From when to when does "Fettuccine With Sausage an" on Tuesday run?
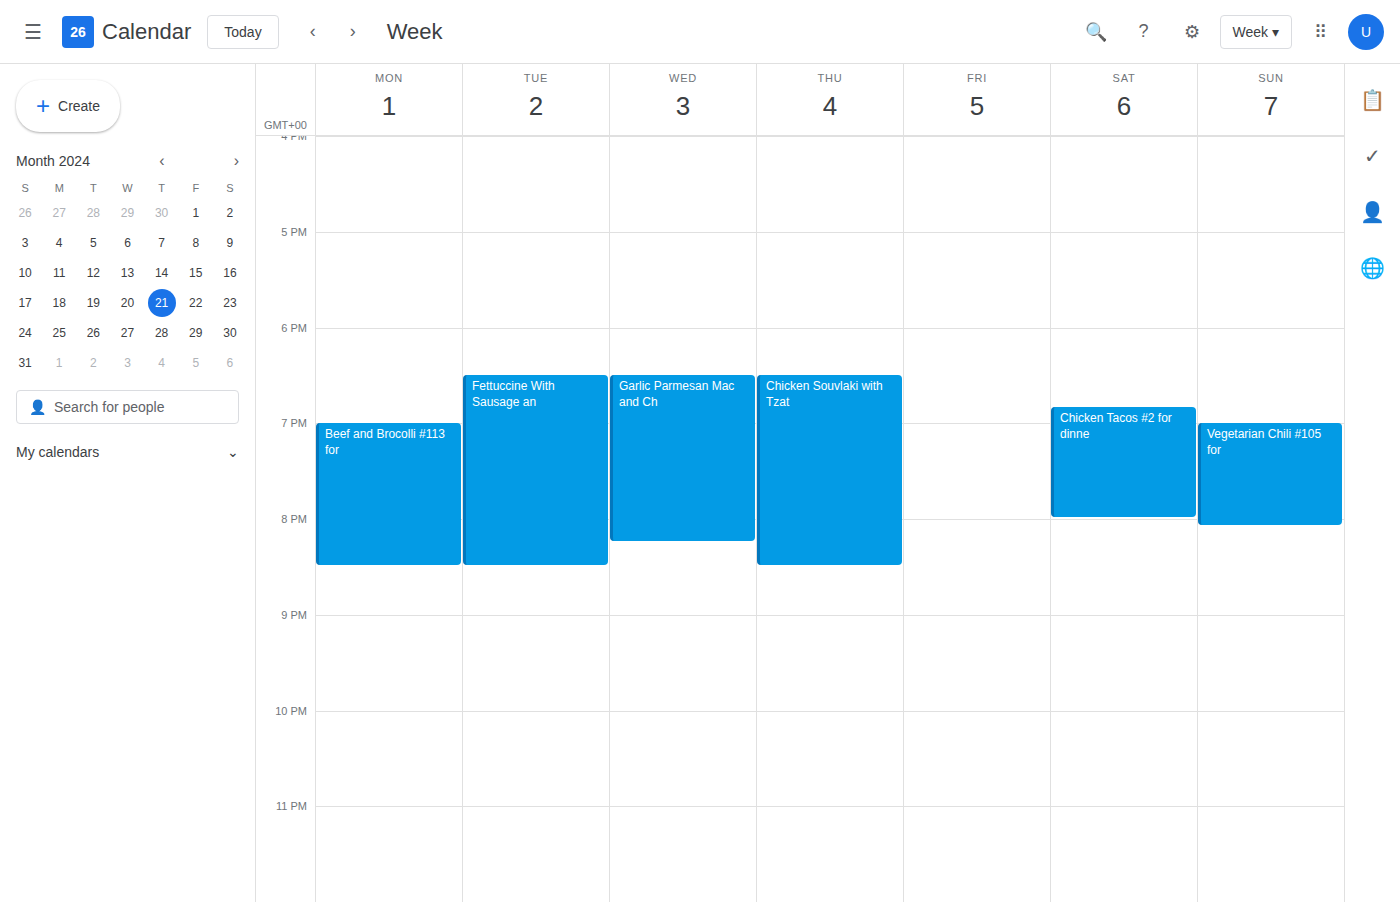
6:30 PM to 8:30 PM